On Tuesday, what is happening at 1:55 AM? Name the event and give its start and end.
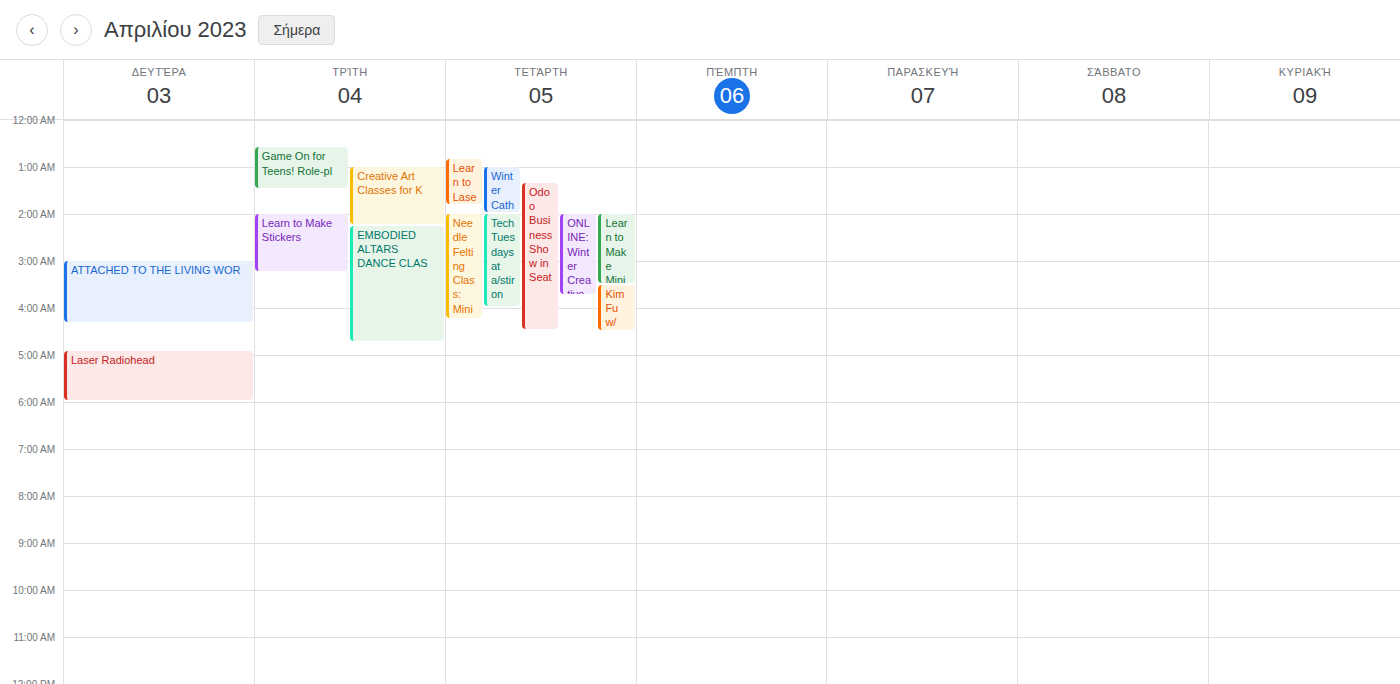
"Creative Art Classes for K", 1:00 AM to 2:15 AM